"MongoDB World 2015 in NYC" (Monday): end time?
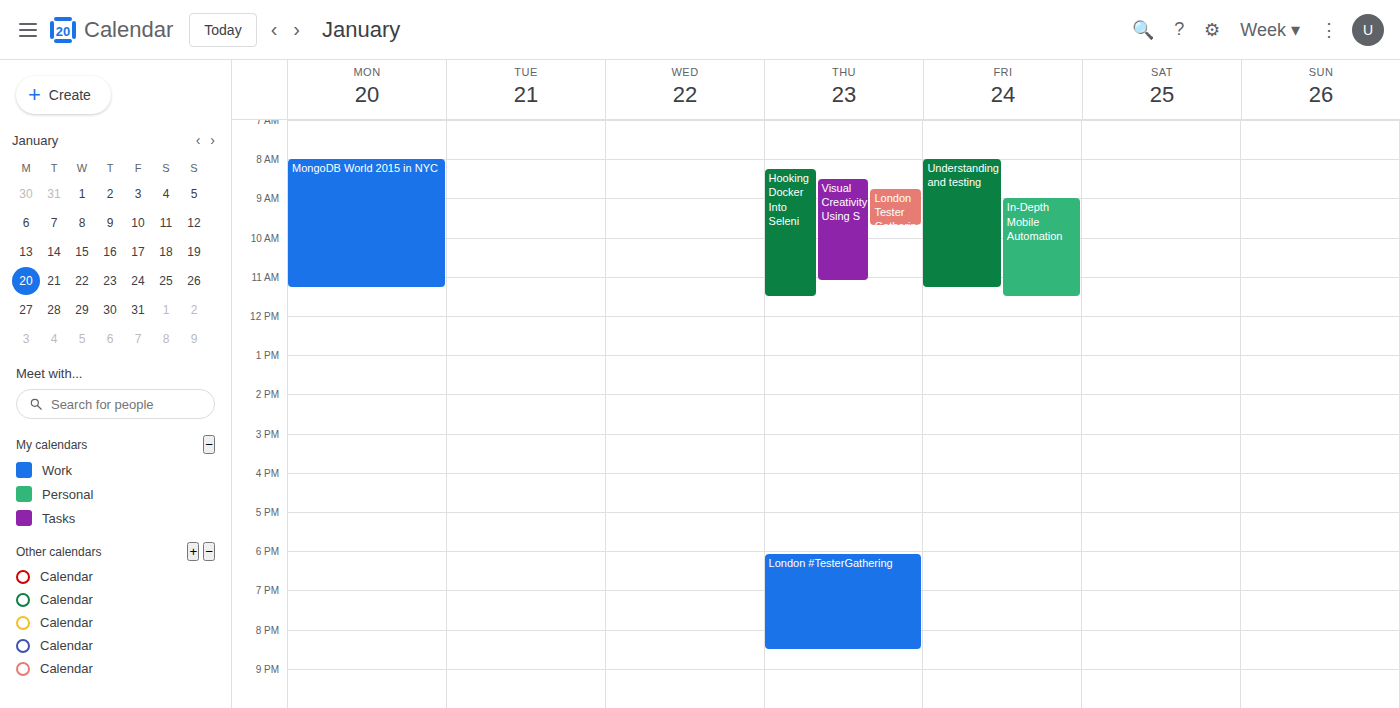
11:15